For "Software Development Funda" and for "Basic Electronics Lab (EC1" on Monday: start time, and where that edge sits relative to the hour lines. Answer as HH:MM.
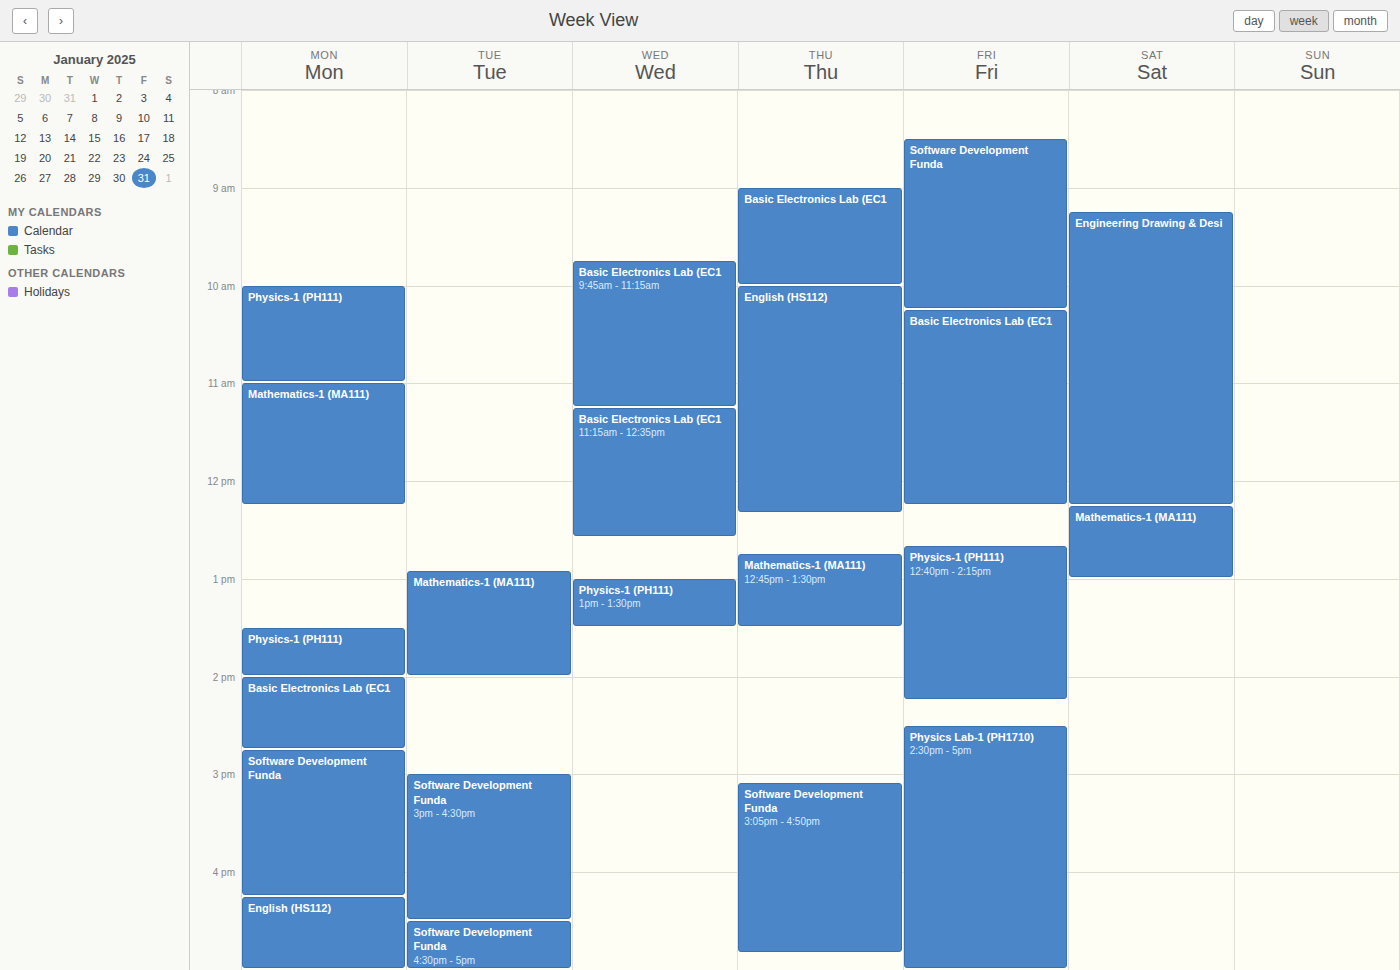
"Software Development Funda": 14:45, neither: three quarters of the way from the 14:00 line to the 15:00 line. "Basic Electronics Lab (EC1": 14:00, exactly on the 14:00 line.